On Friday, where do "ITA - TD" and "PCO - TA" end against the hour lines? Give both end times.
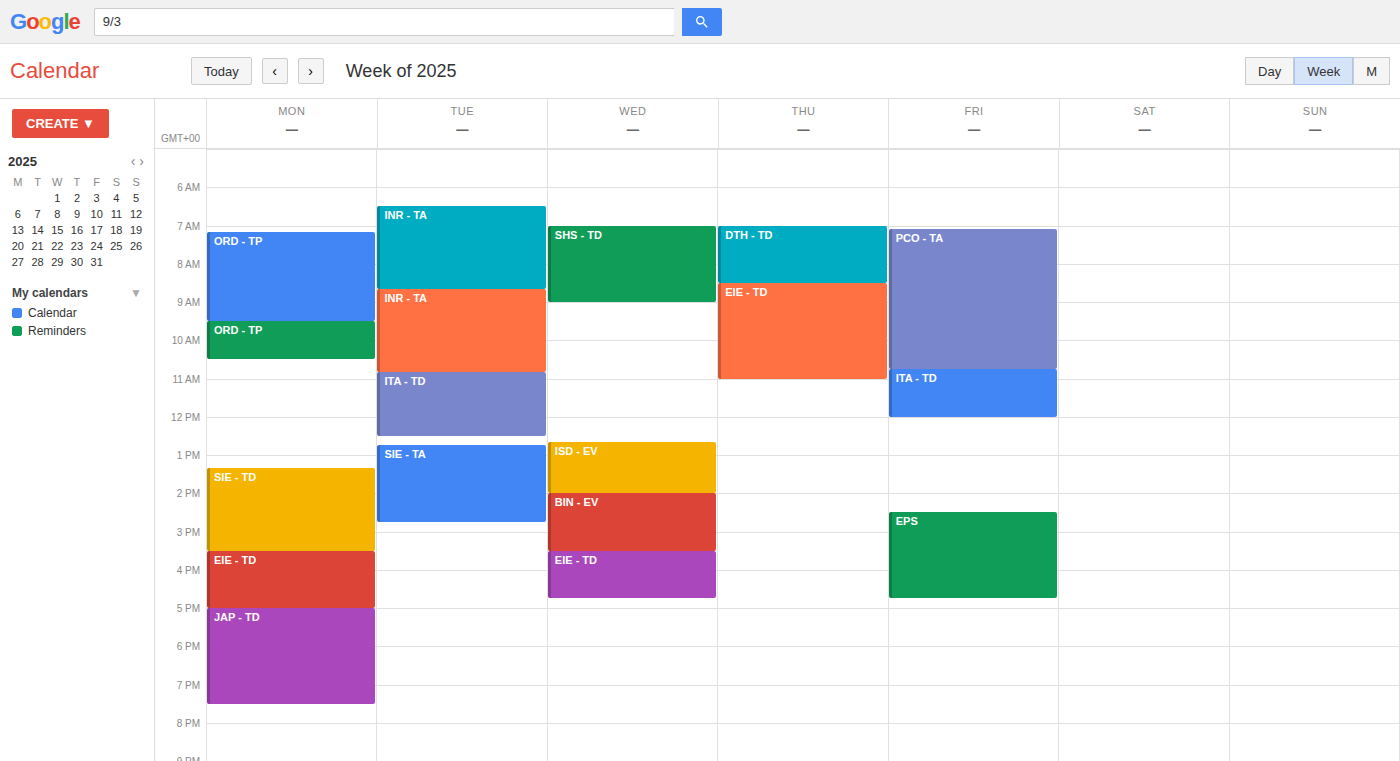
"ITA - TD": 12:00, exactly on the 12:00 line. "PCO - TA": 10:45, neither: three quarters of the way from the 10:00 line to the 11:00 line.